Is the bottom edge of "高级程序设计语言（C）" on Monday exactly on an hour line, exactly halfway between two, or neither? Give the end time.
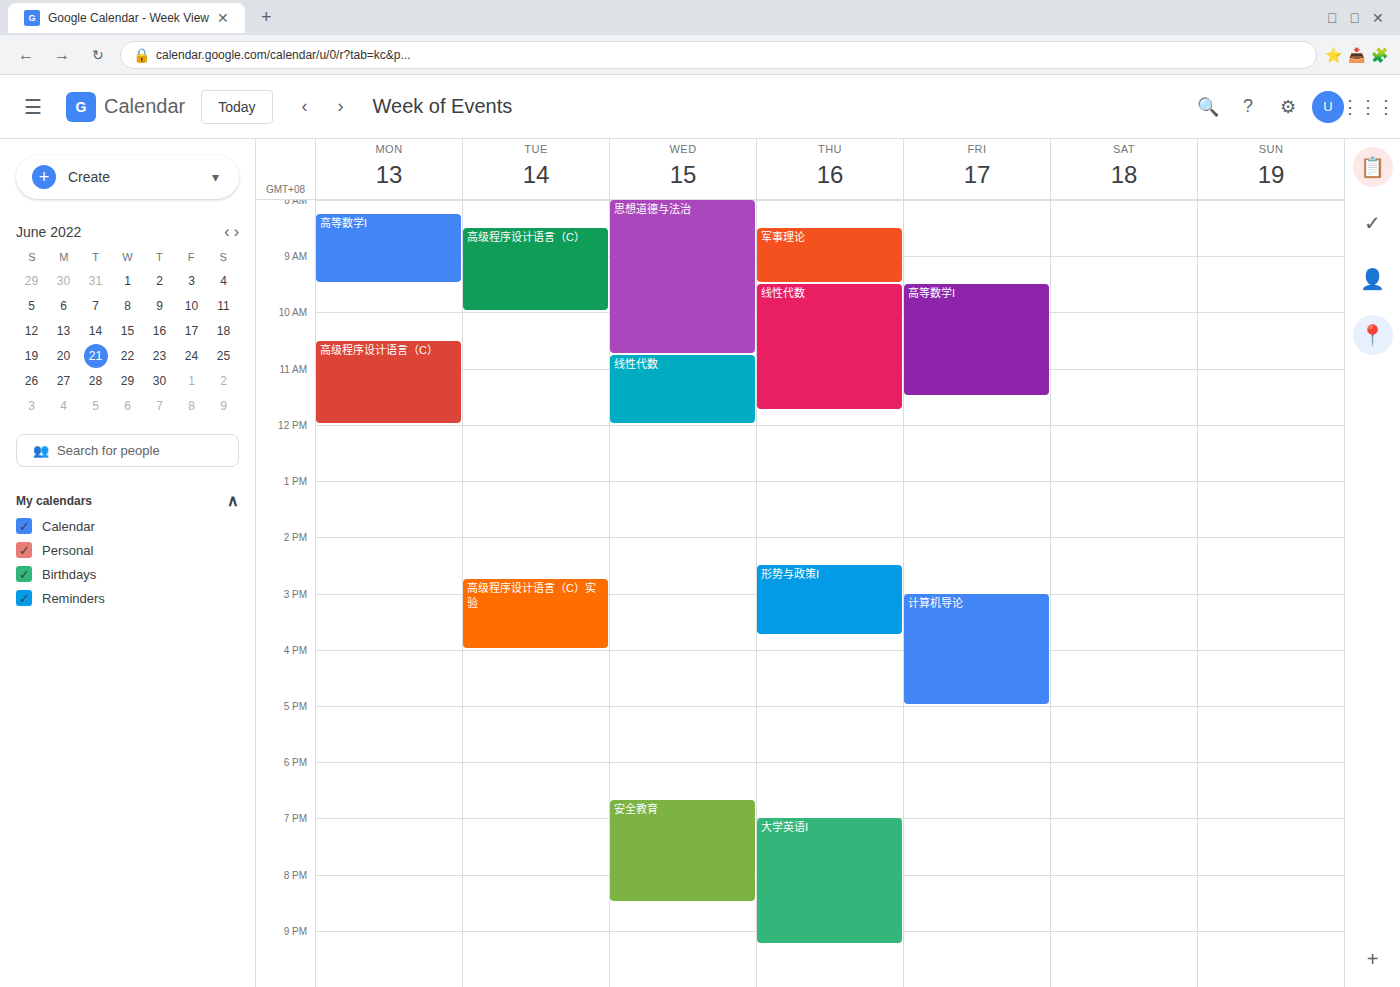
12:00 PM -- exactly on the 12 PM line.